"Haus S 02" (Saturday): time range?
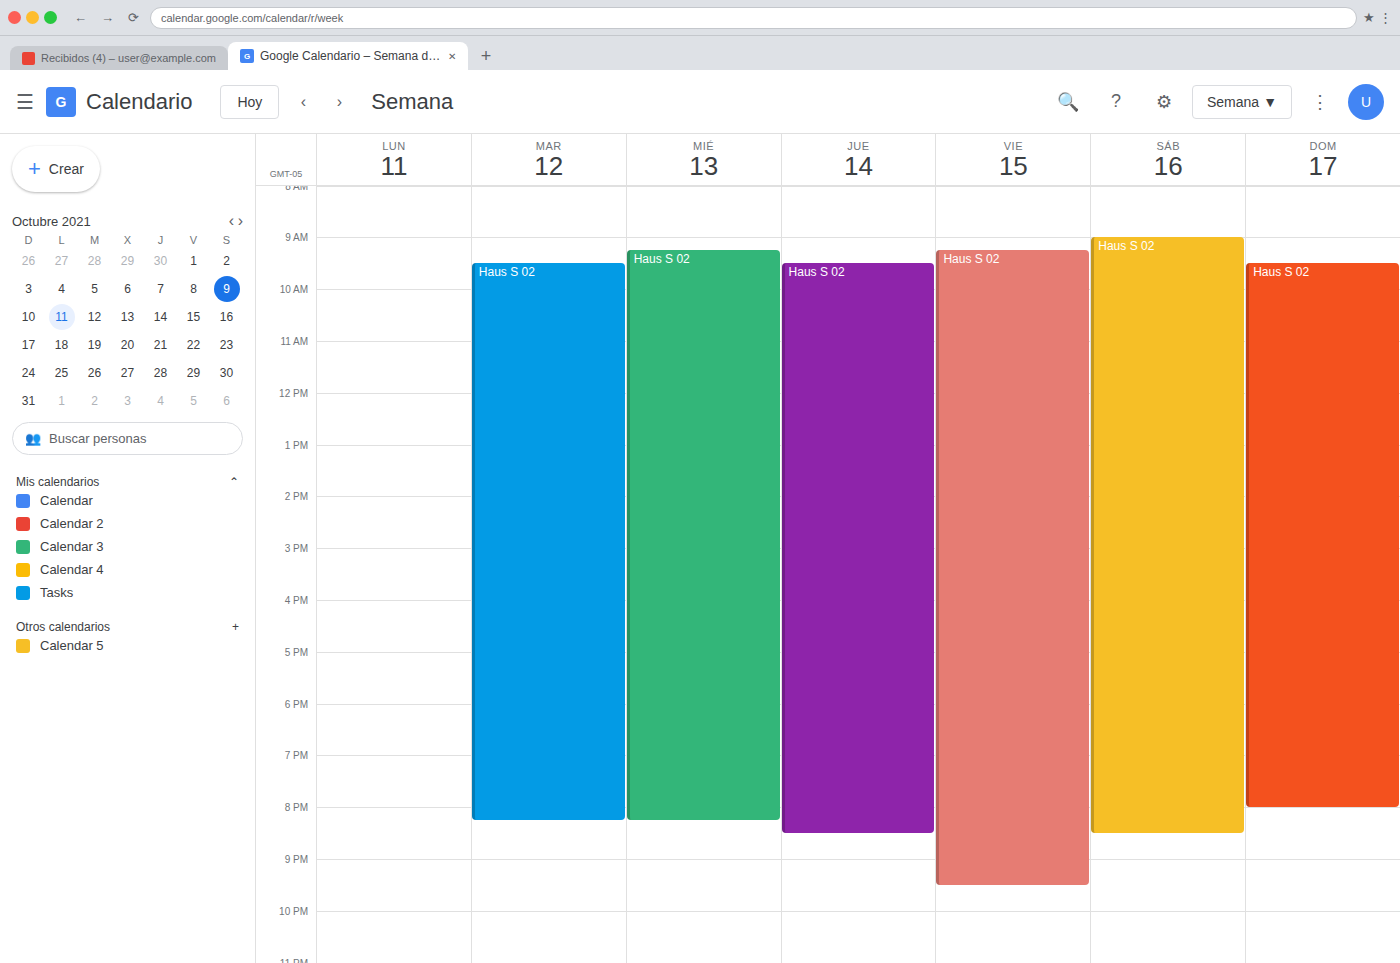
9:00 AM to 8:30 PM